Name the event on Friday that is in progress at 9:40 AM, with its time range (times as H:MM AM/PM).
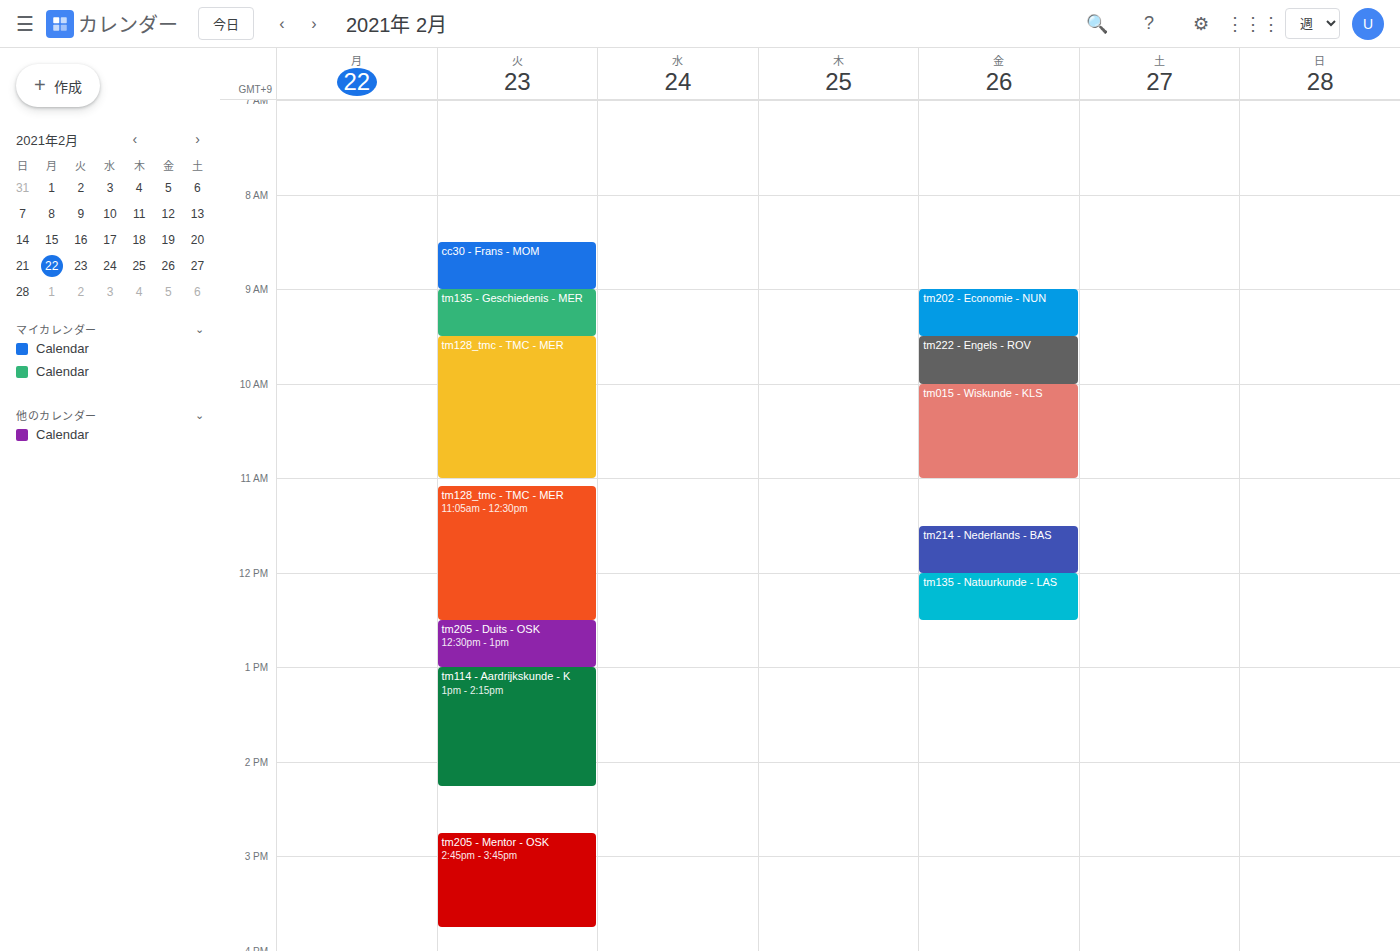
"tm222 - Engels - ROV", 9:30 AM to 10:00 AM